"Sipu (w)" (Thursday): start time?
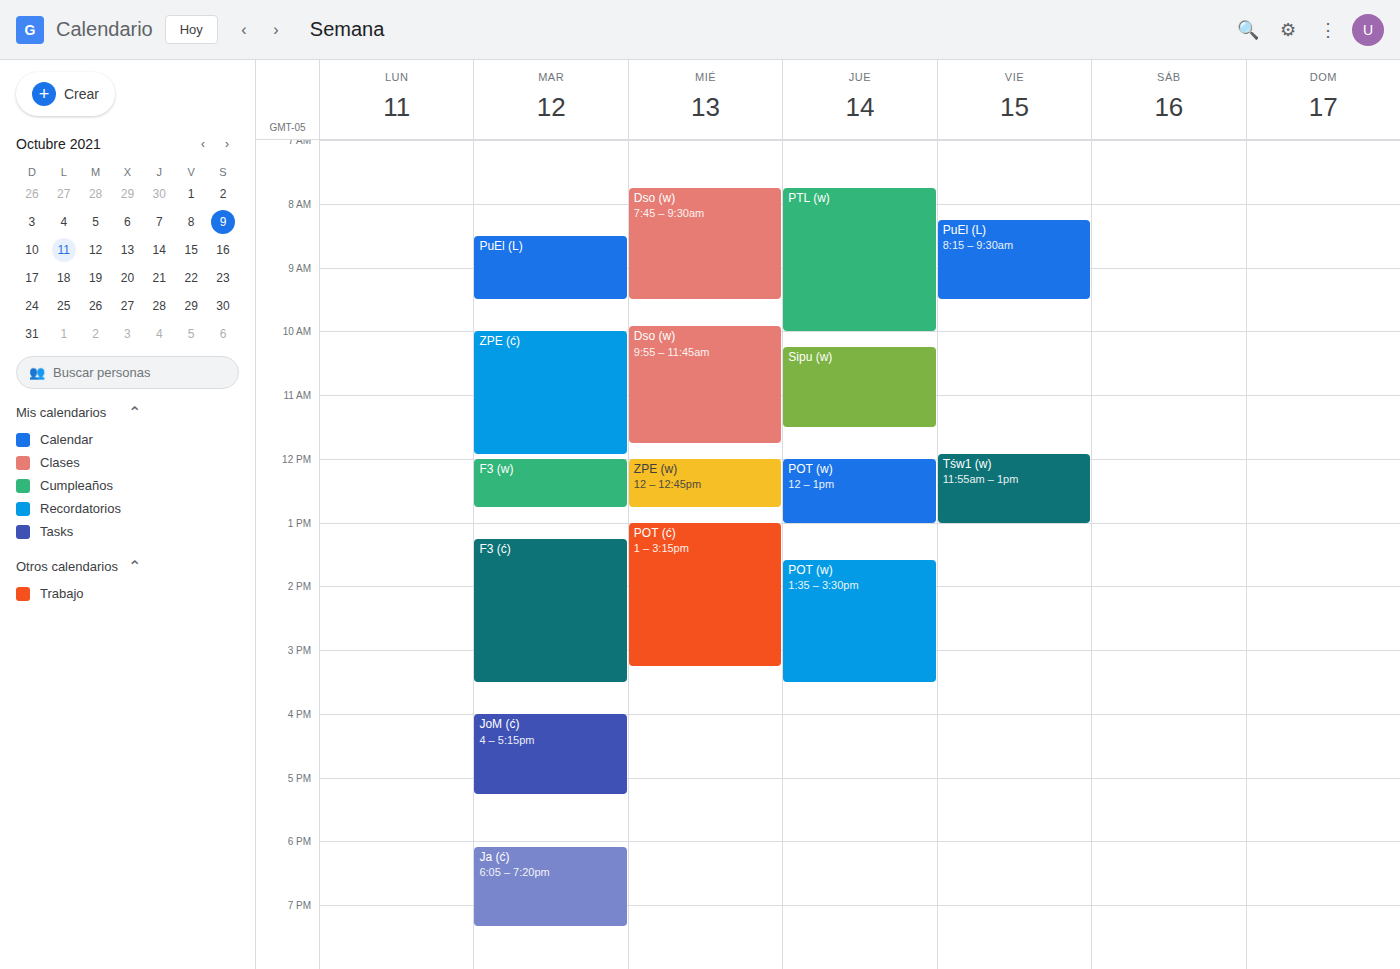
10:15 AM